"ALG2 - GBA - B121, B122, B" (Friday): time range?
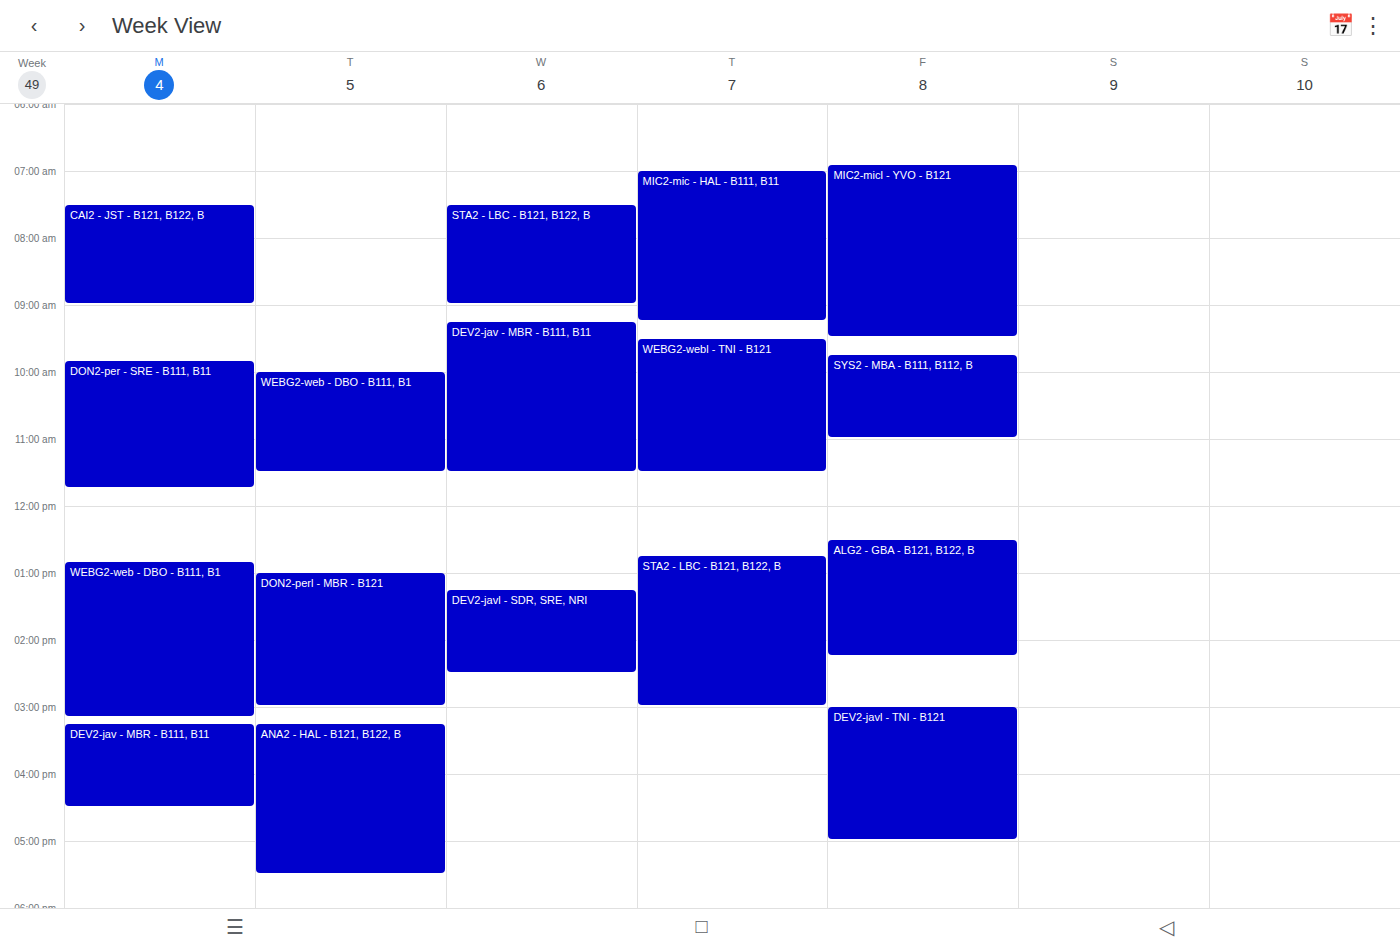
12:30 PM to 2:15 PM